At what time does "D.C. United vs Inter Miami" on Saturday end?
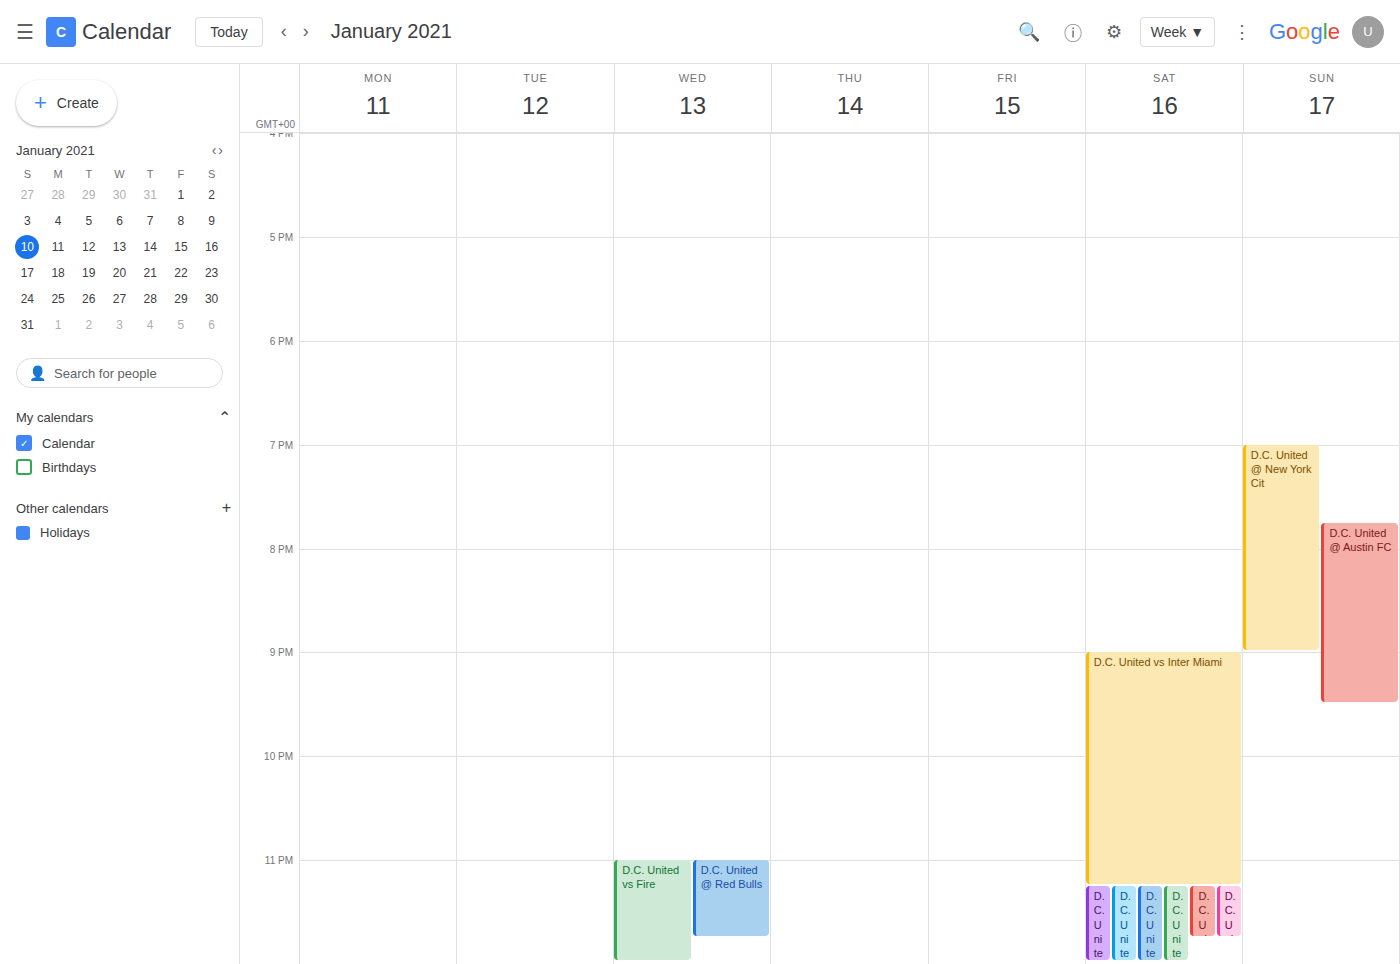
11:15 PM